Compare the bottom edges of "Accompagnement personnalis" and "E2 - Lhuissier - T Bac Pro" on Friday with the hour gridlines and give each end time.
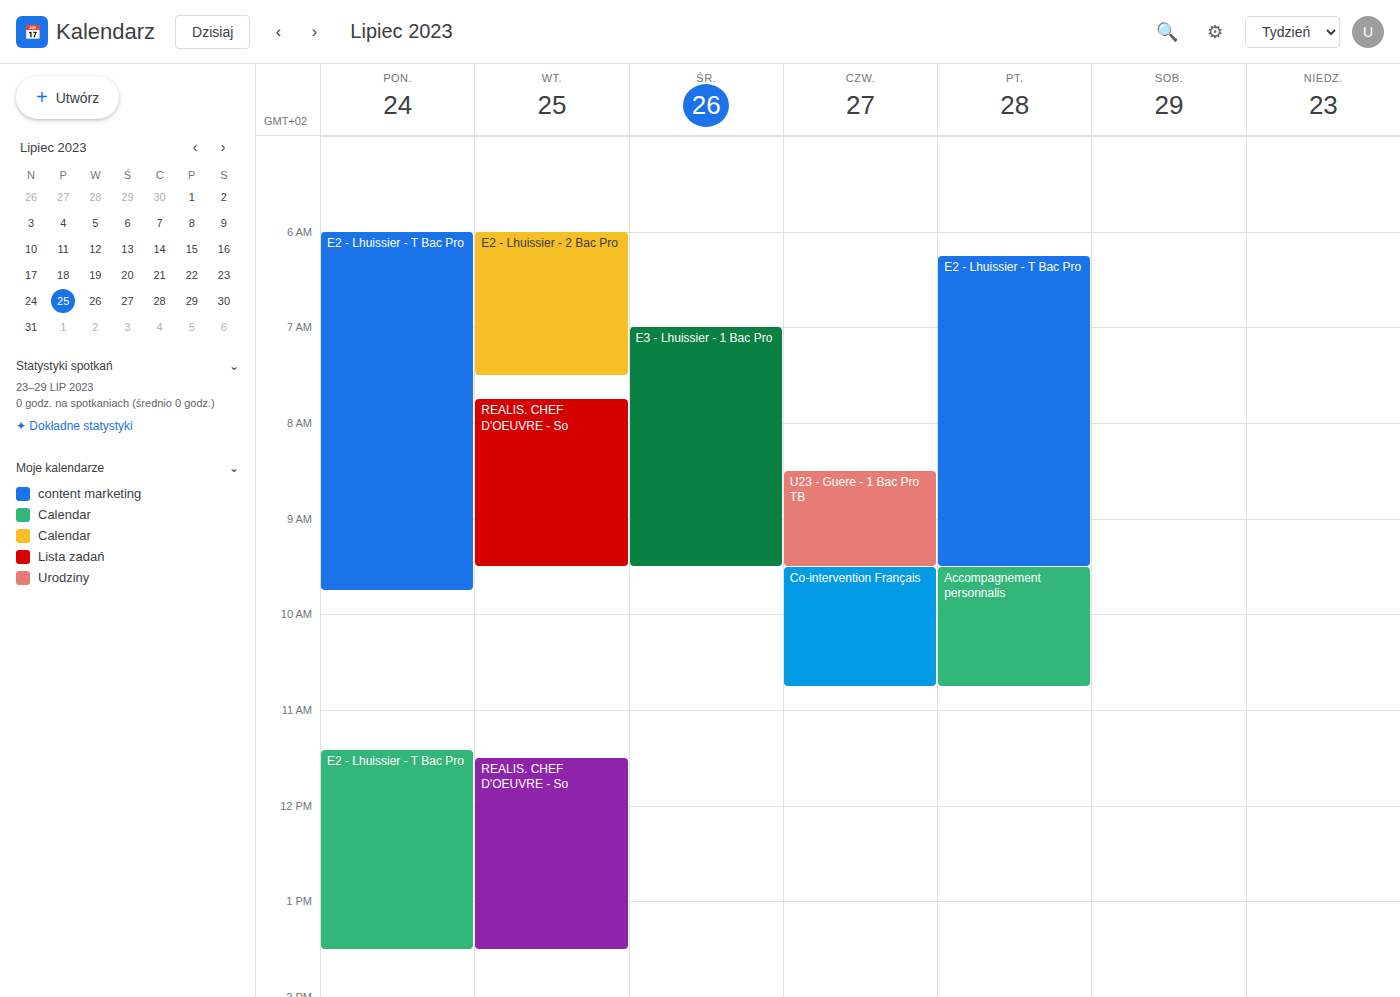
"Accompagnement personnalis": 10:45 AM, neither: three quarters of the way from the 10 AM line to the 11 AM line. "E2 - Lhuissier - T Bac Pro": 9:30 AM, halfway between the 9 AM and 10 AM lines.